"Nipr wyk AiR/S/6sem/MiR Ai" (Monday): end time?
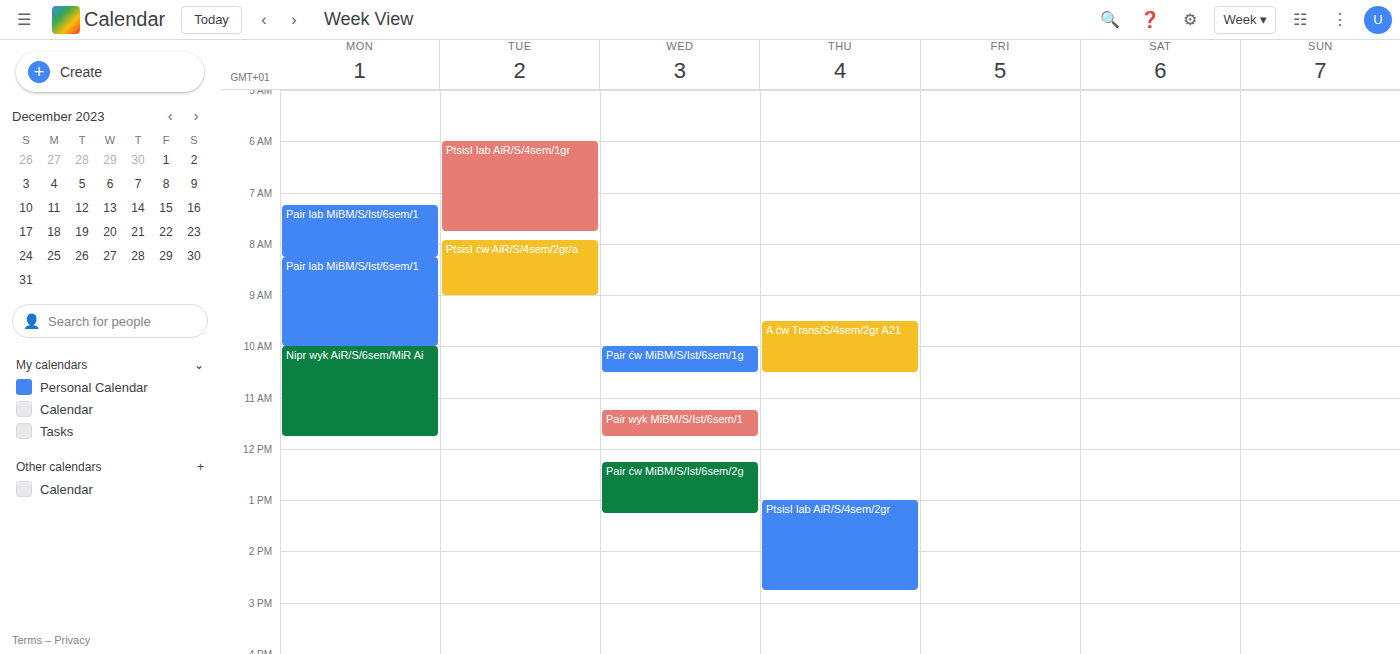
11:45 AM